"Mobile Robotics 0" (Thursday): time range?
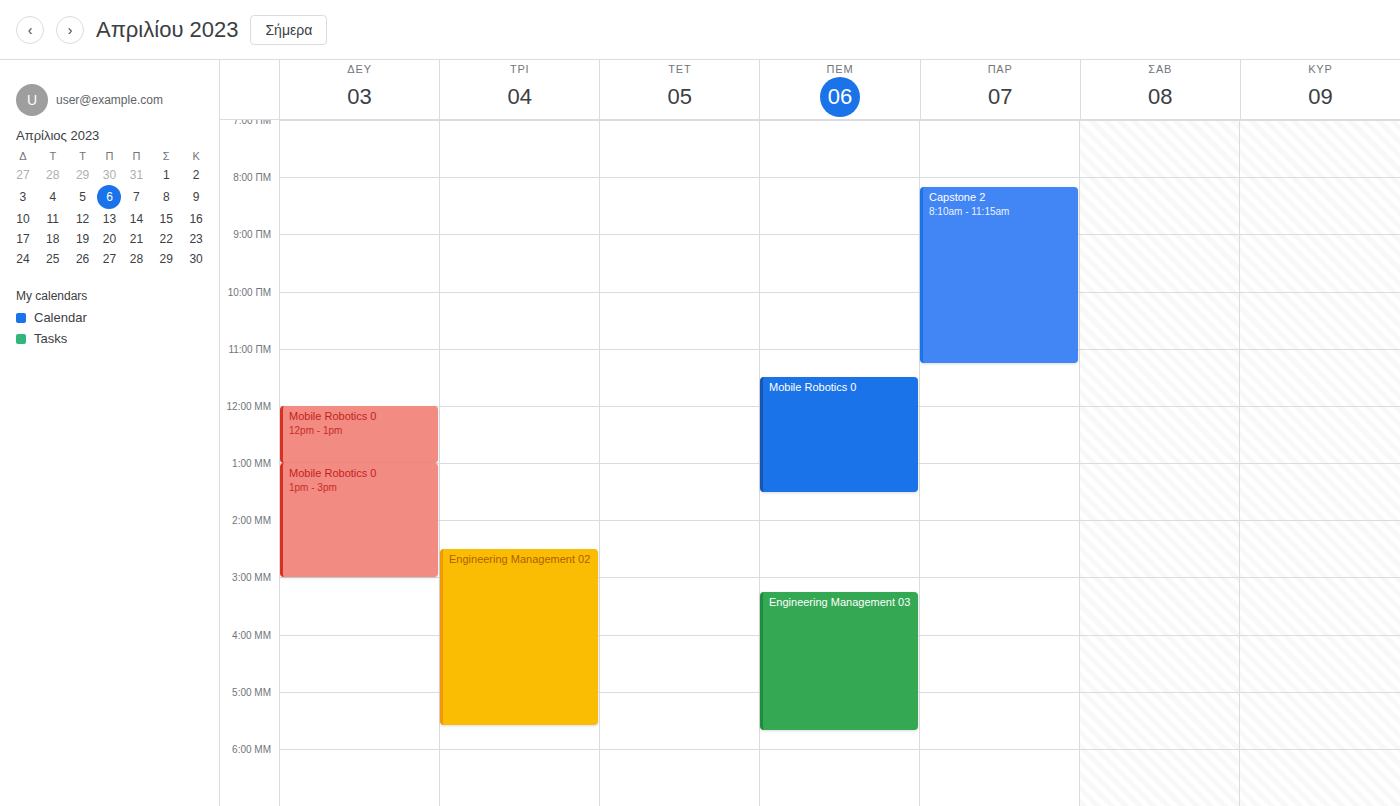
11:30 AM to 1:30 PM